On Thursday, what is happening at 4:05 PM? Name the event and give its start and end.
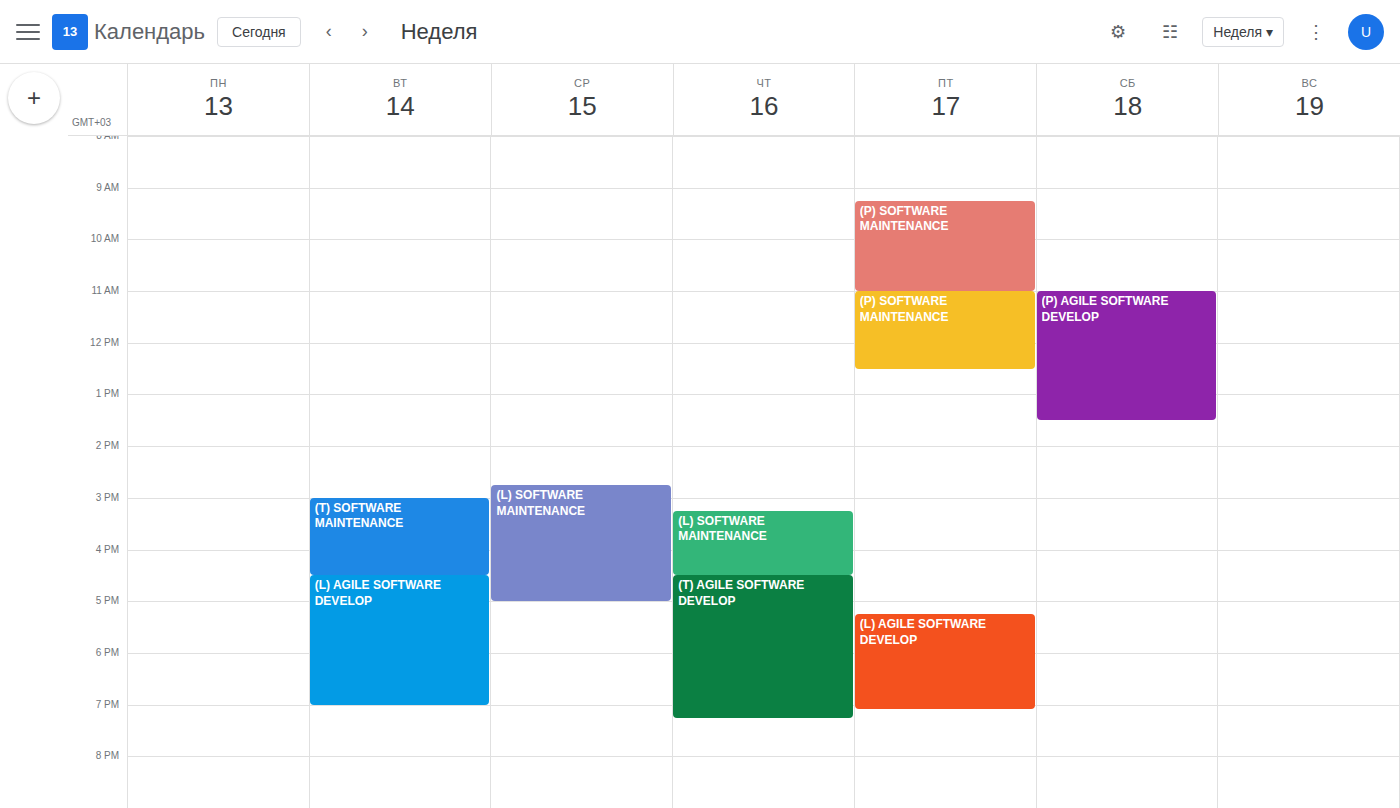
"(L) SOFTWARE MAINTENANCE", 3:15 PM to 4:30 PM